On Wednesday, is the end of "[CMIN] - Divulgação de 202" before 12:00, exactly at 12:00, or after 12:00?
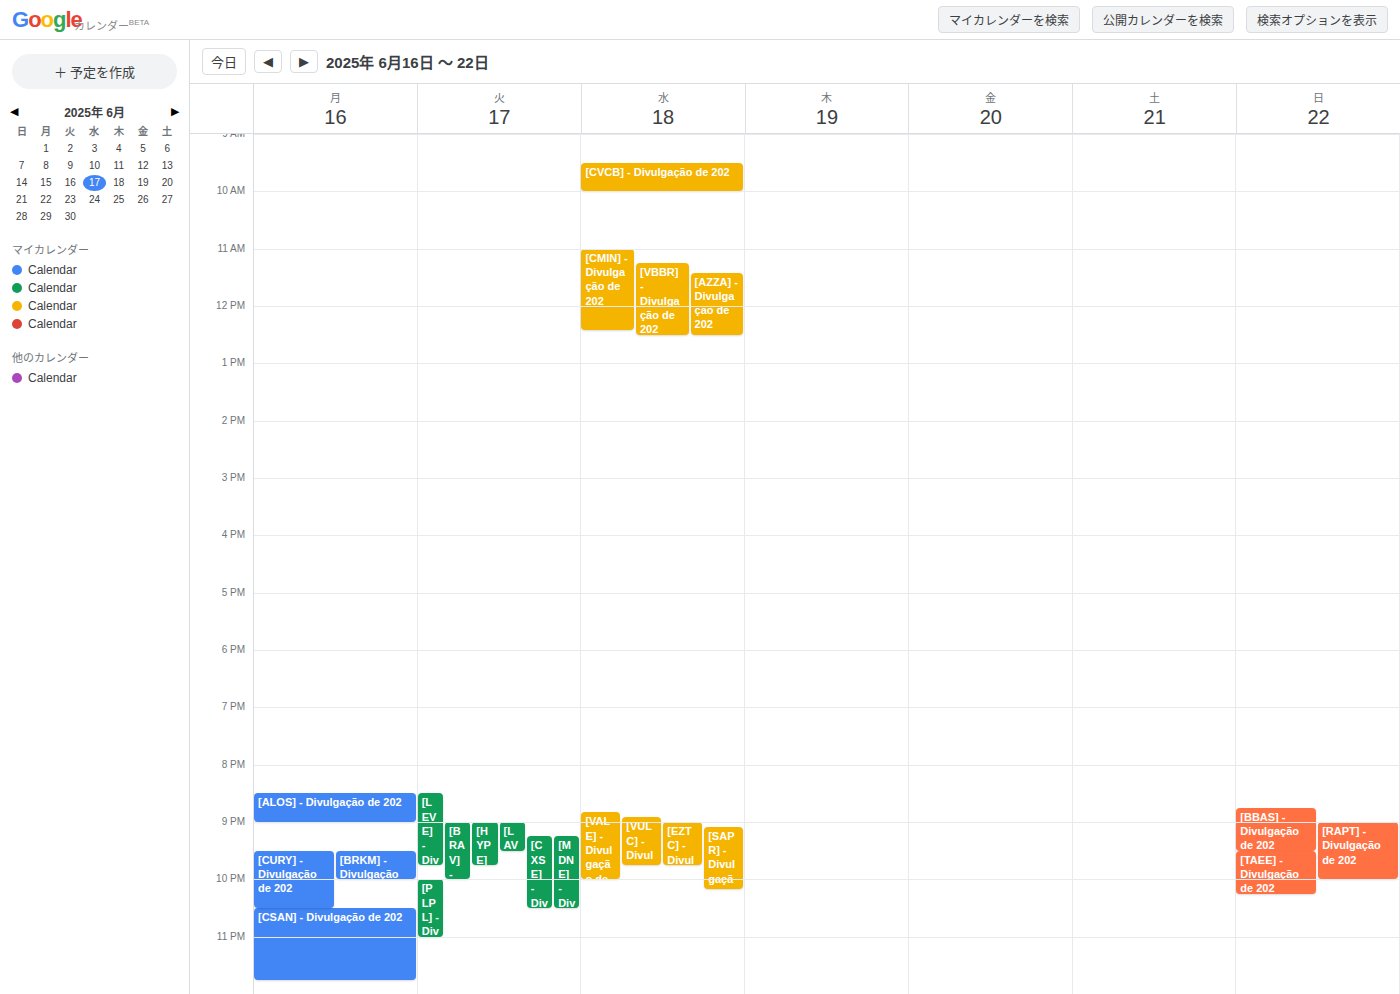
12:25 -- after 12:00, 25 minutes below the 12:00 line.